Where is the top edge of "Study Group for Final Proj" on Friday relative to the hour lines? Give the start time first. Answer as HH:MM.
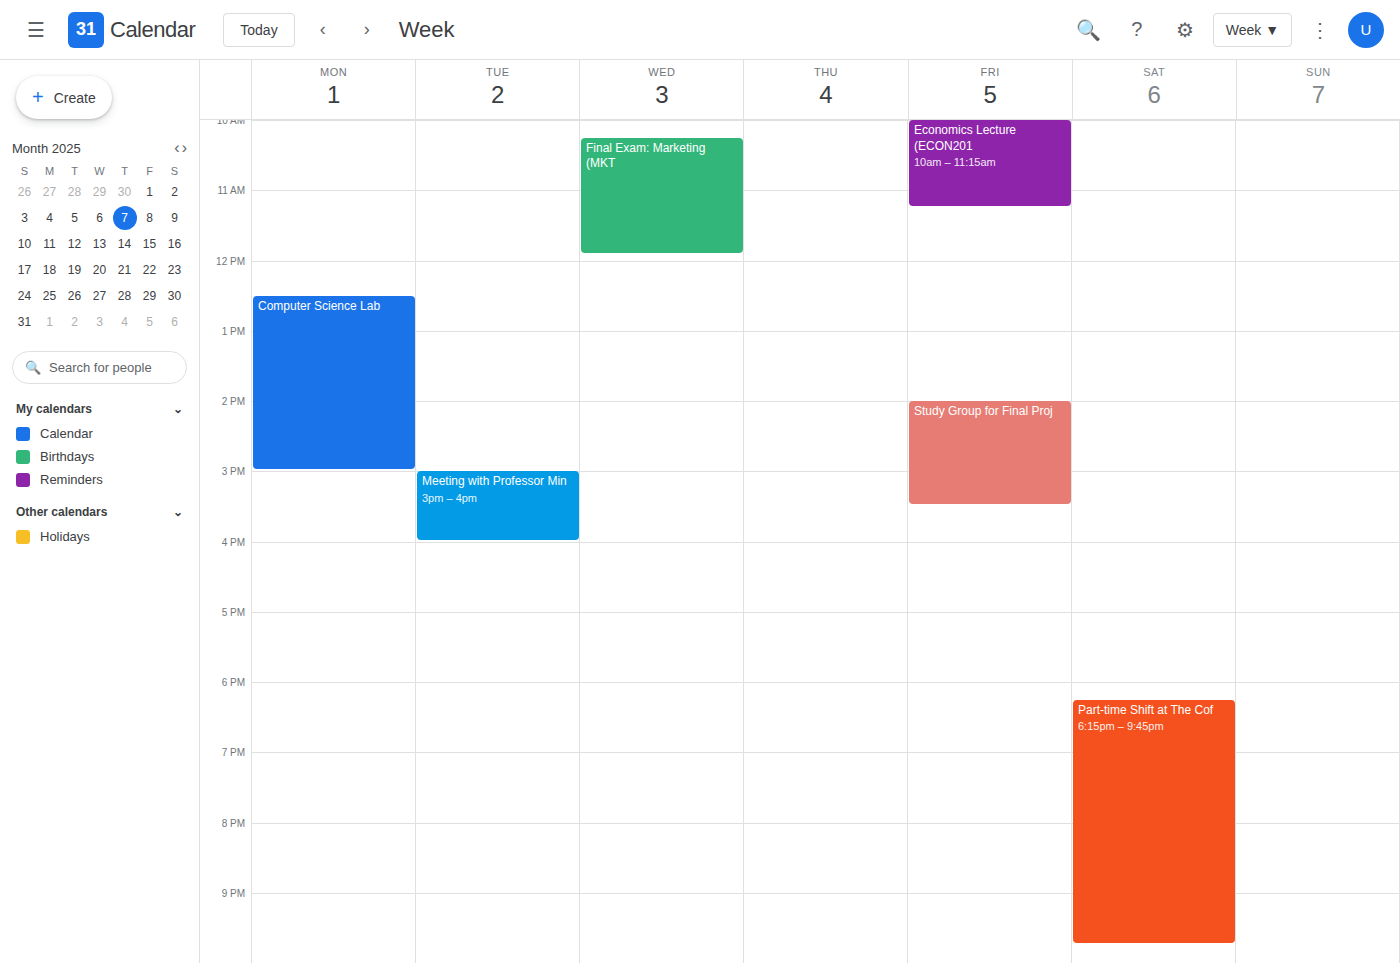
14:00 -- exactly on the 14:00 line.